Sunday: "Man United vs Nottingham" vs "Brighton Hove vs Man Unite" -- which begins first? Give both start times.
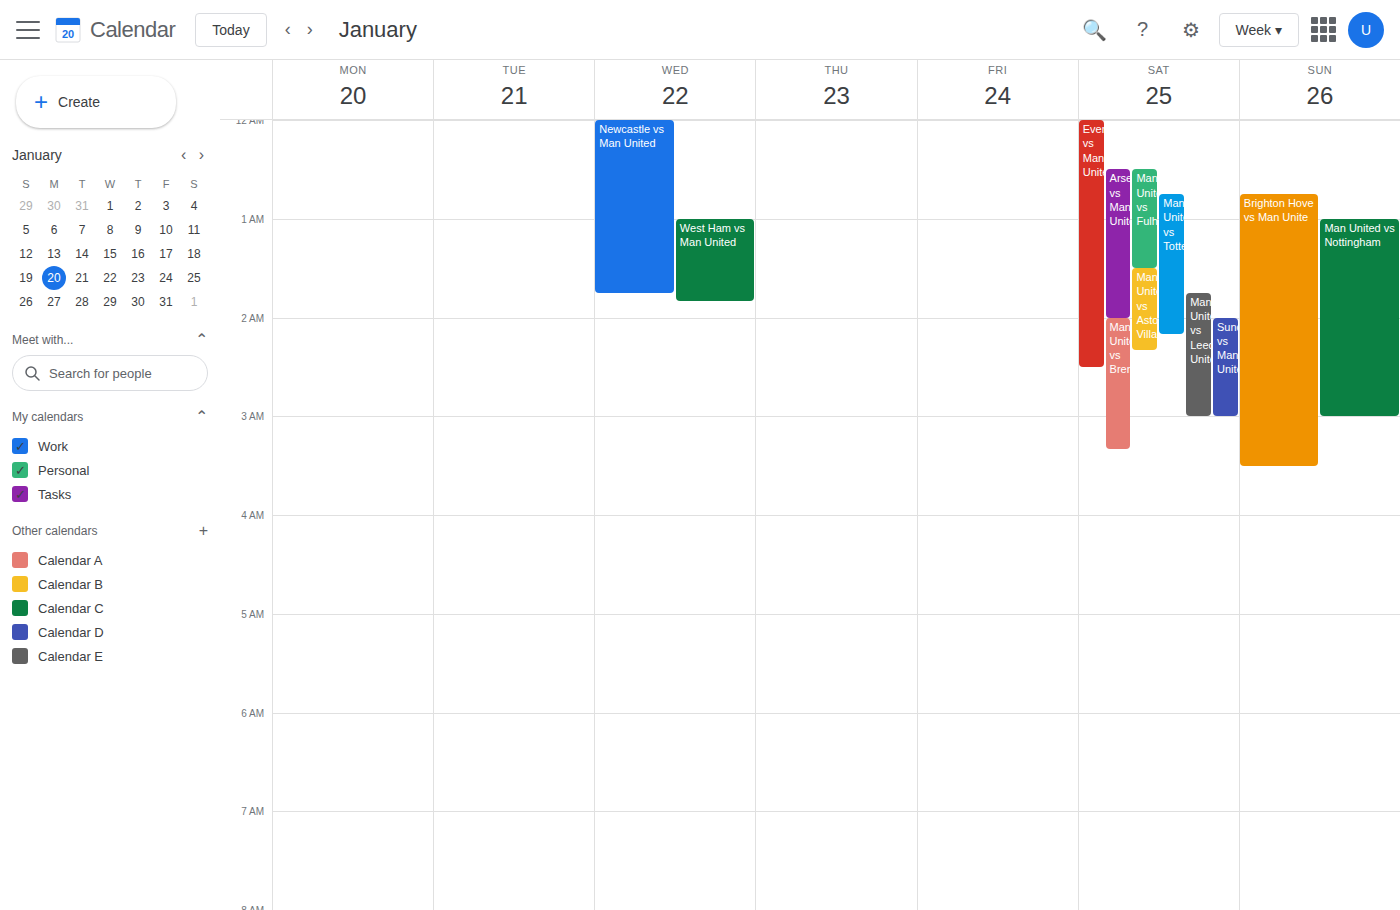
"Brighton Hove vs Man Unite" 00:45; "Man United vs Nottingham" 01:00.